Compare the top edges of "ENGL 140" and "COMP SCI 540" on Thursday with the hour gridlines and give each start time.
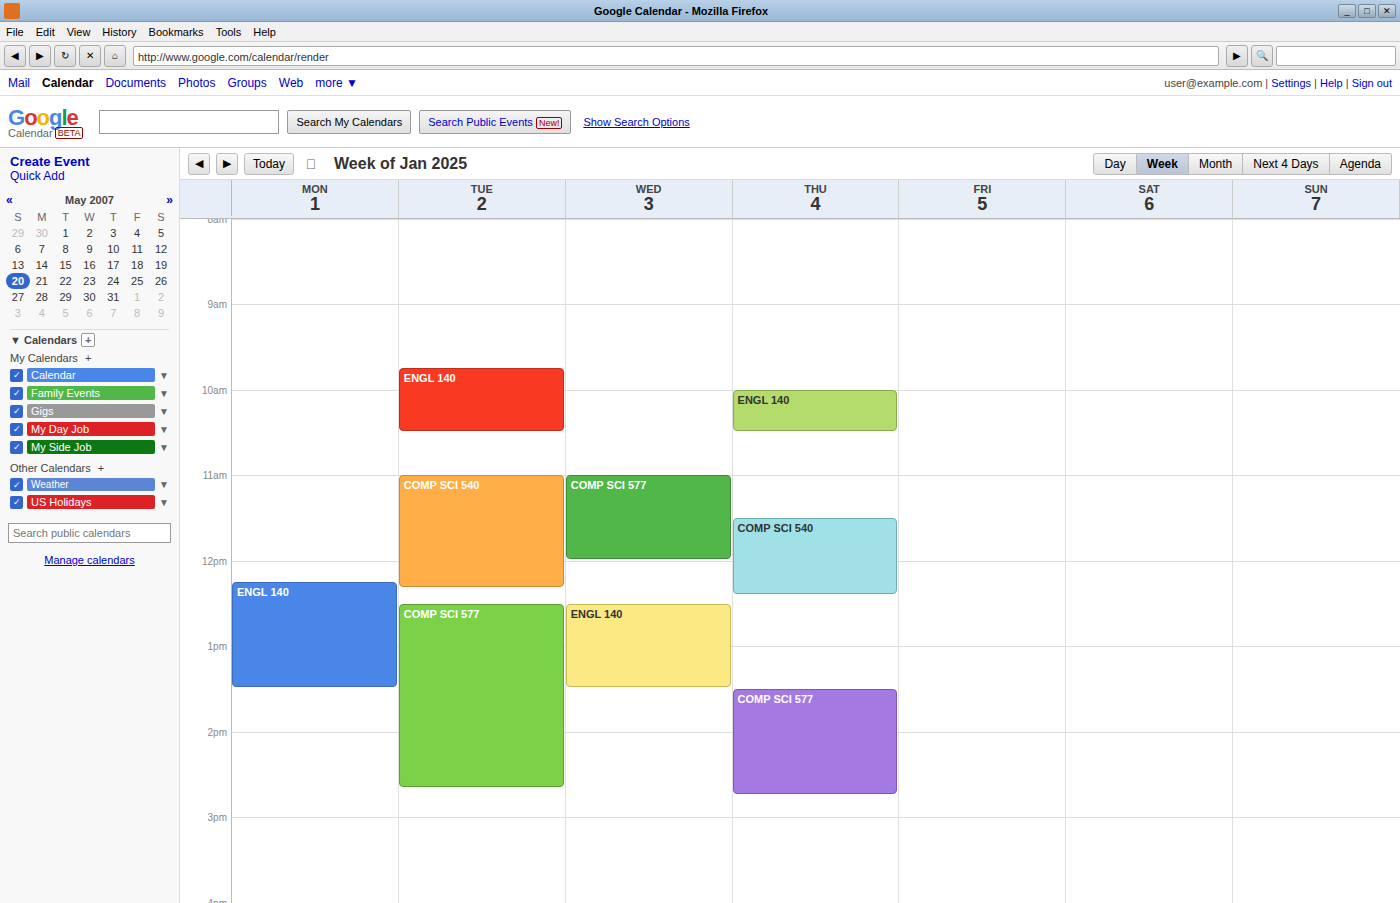
"ENGL 140": 10:00 AM, exactly on the 10 AM line. "COMP SCI 540": 11:30 AM, halfway between the 11 AM and 12 PM lines.